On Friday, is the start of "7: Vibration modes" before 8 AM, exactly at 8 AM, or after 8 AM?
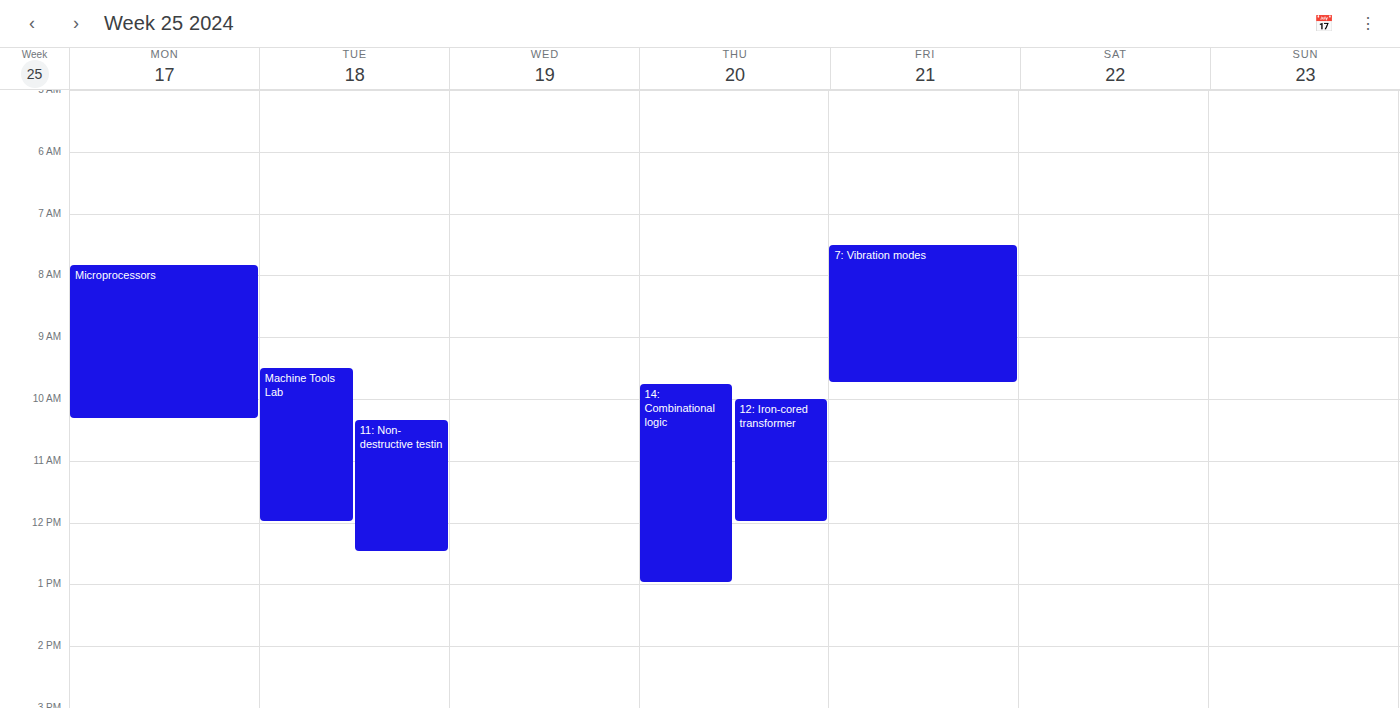
7:30 AM -- before 8 AM, 30 minutes above the 8 AM line.